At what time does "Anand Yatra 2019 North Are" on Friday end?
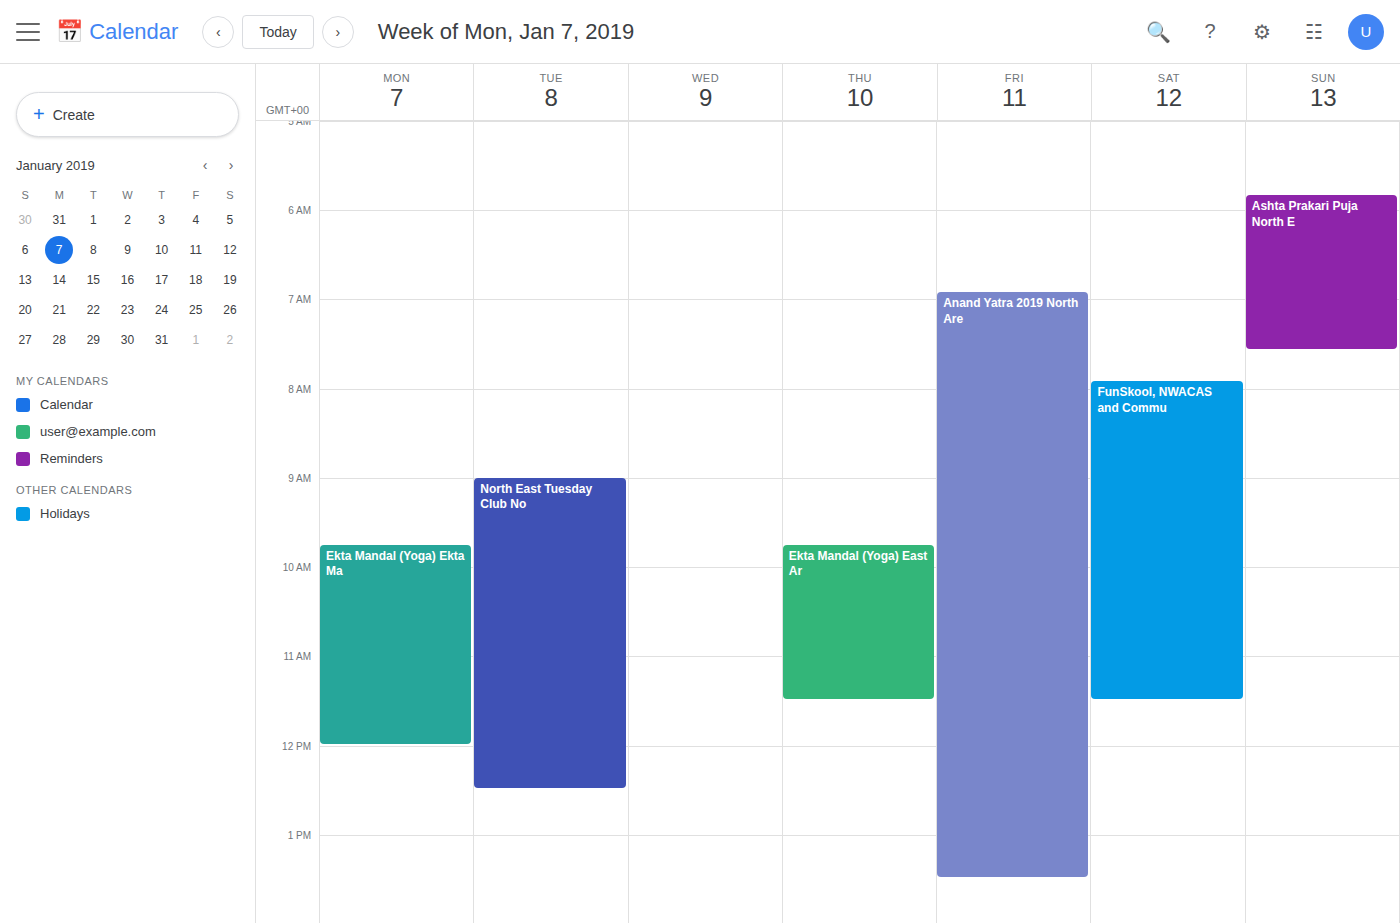
1:30 PM